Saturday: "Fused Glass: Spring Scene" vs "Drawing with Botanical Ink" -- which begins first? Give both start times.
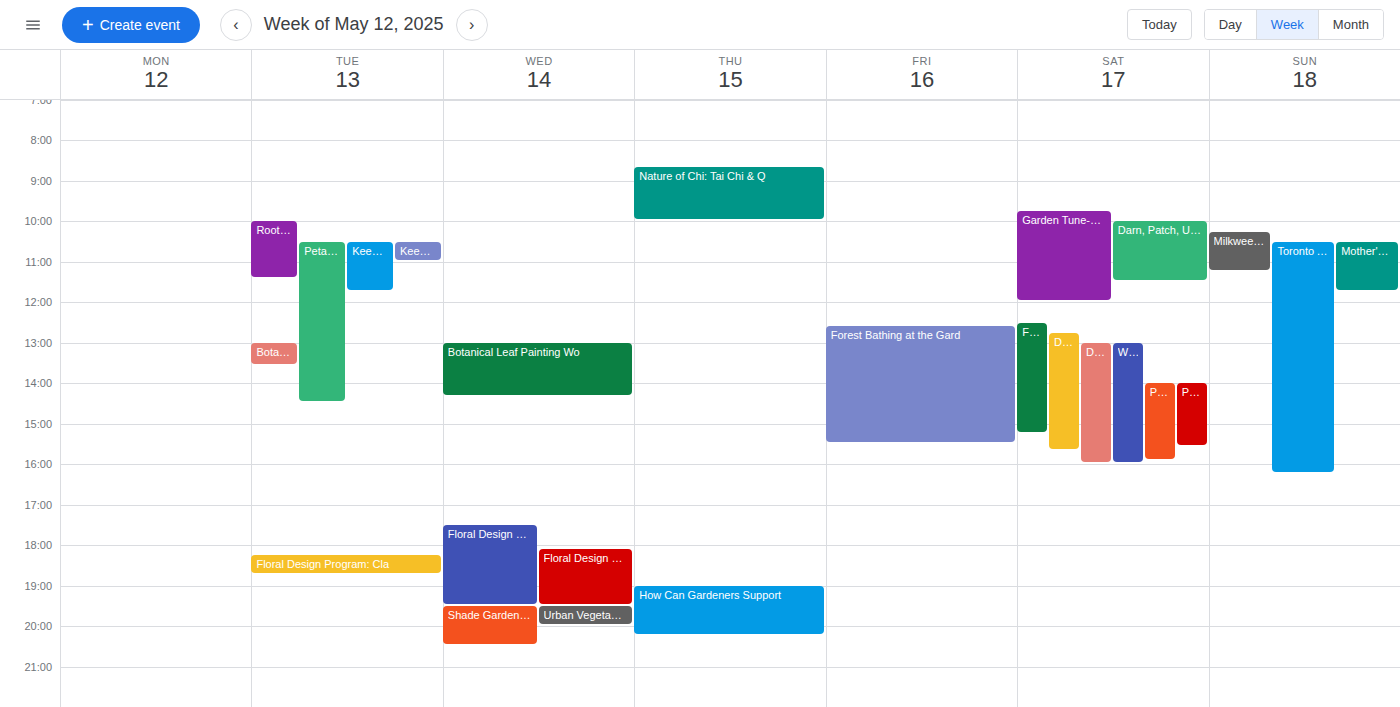
"Fused Glass: Spring Scene" 12:30 PM; "Drawing with Botanical Ink" 12:45 PM.